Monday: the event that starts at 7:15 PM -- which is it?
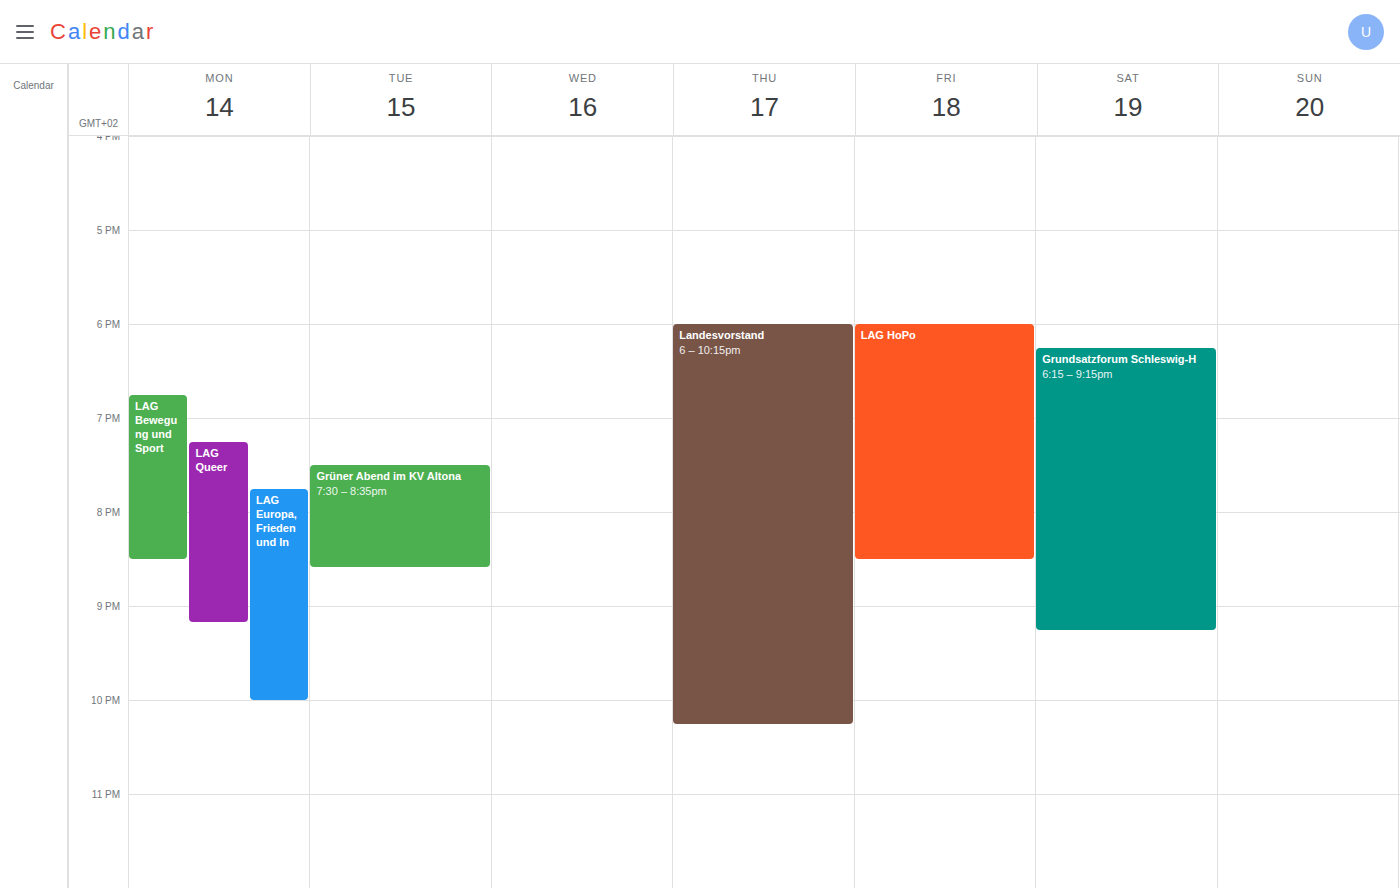
"LAG Queer"